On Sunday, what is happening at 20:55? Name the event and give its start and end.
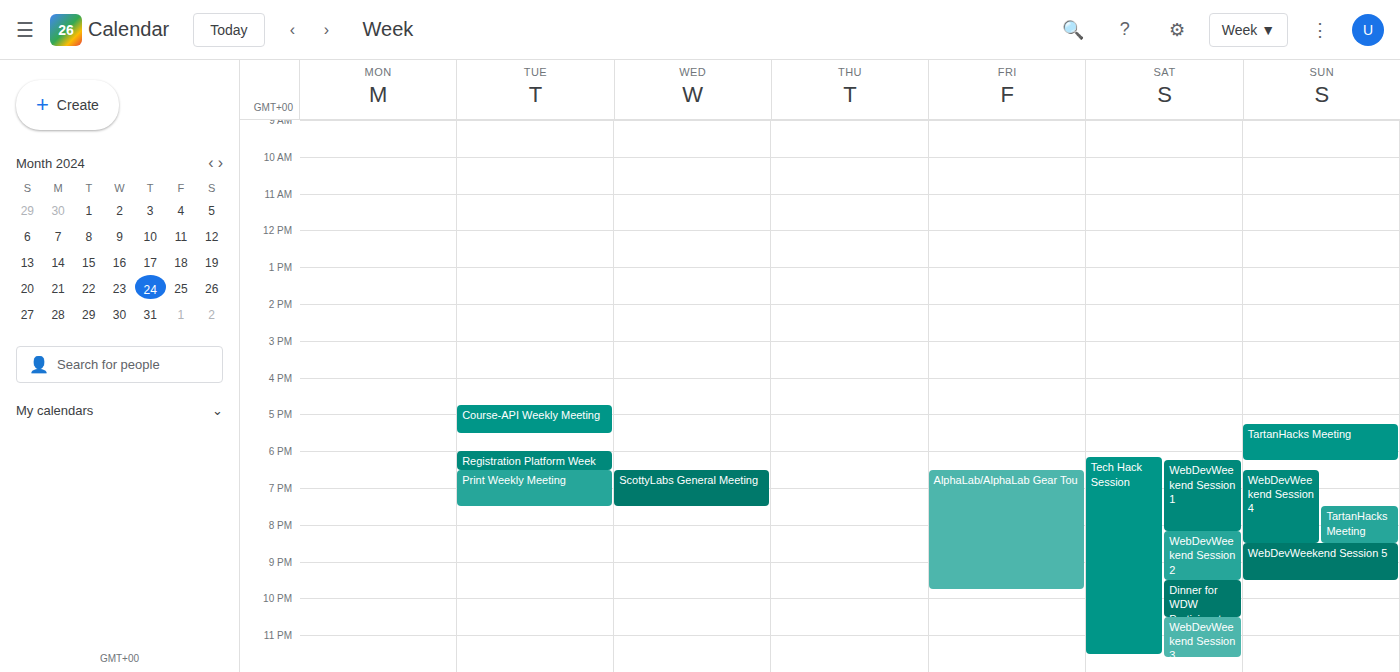
"WebDevWeekend Session 5", 20:30 to 21:30